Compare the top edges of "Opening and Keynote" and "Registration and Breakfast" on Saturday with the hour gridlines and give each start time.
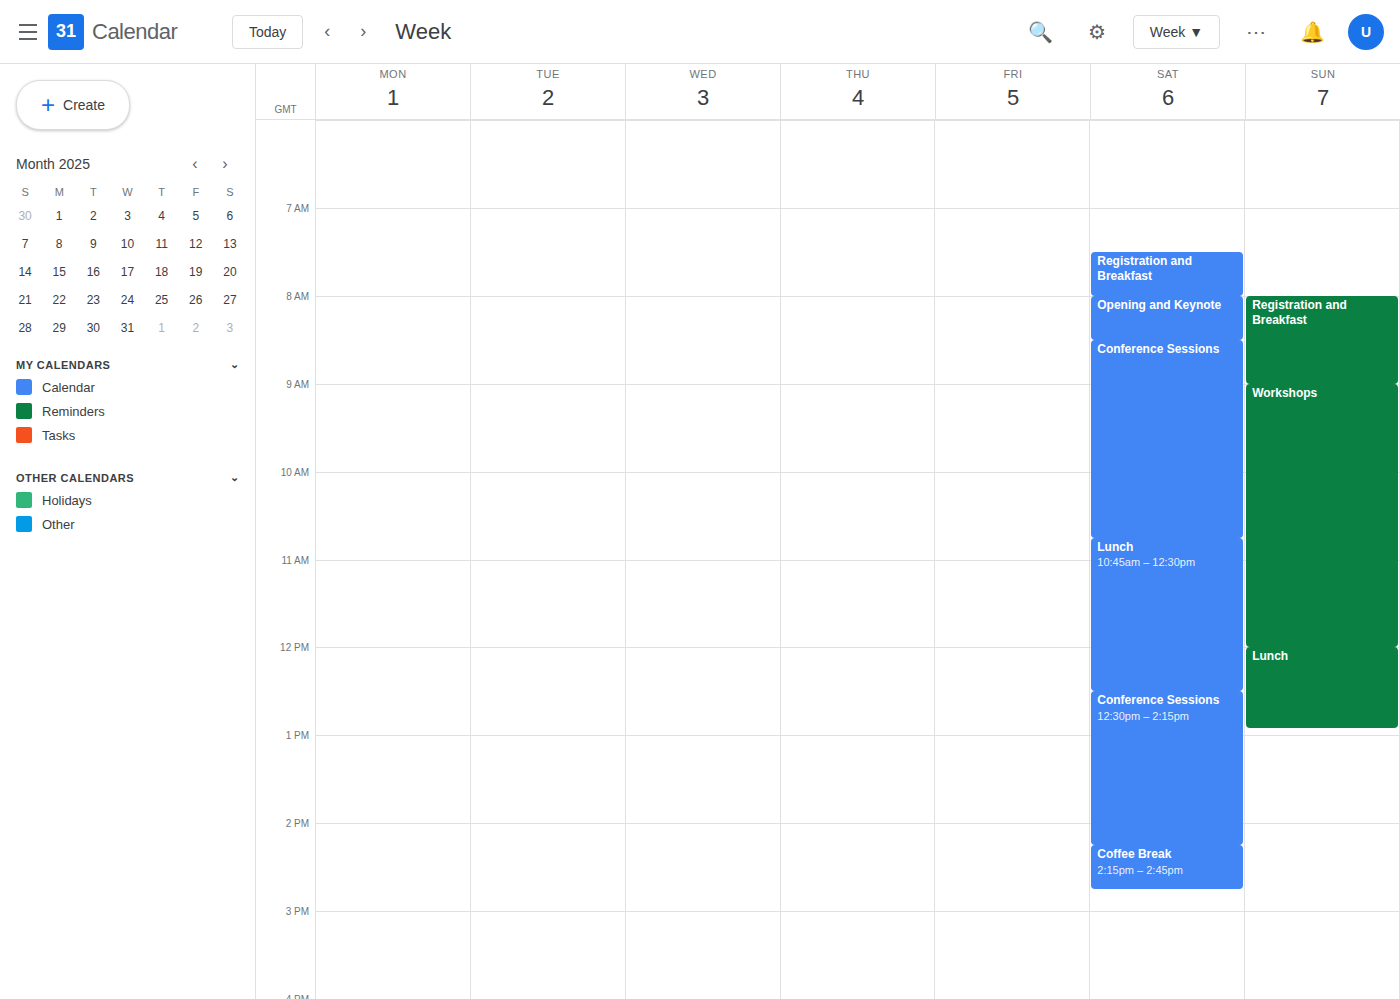
"Opening and Keynote": 8:00 AM, exactly on the 8 AM line. "Registration and Breakfast": 7:30 AM, halfway between the 7 AM and 8 AM lines.